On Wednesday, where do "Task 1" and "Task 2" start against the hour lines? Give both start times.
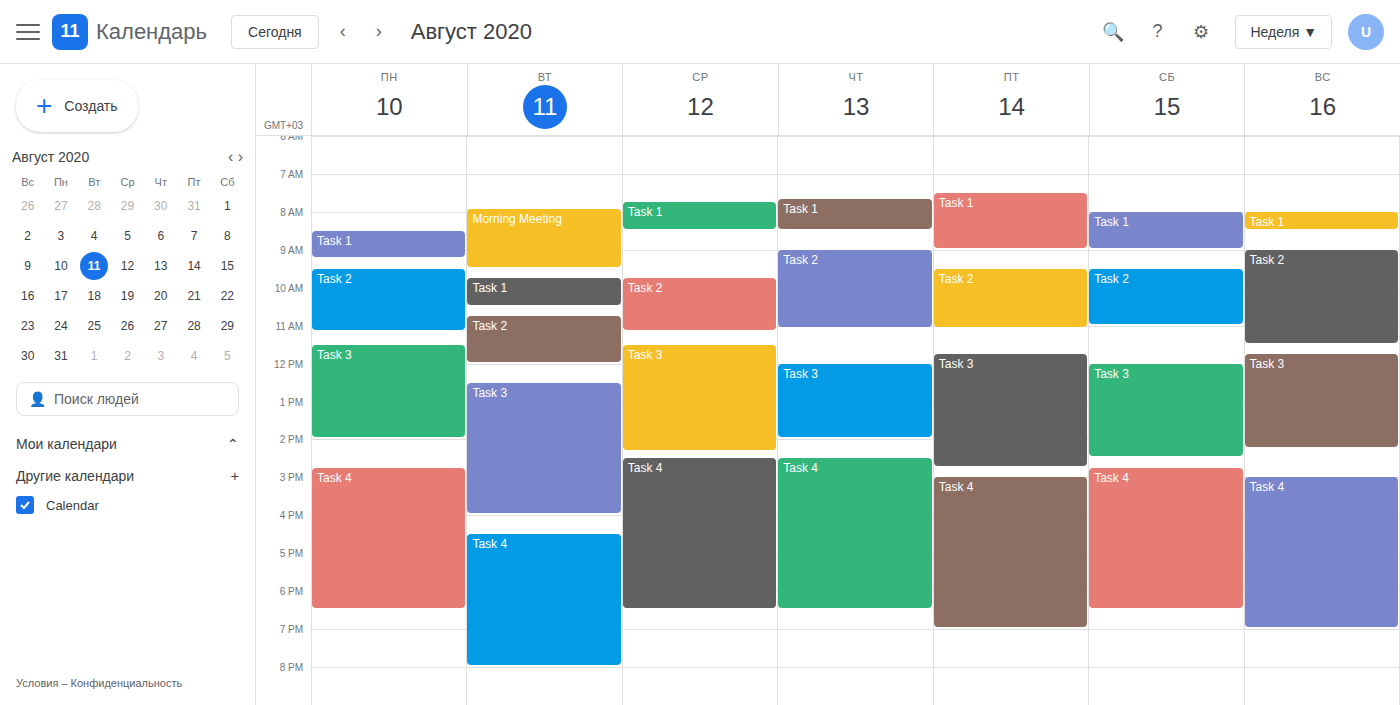
"Task 1": 7:45 AM, neither: three quarters of the way from the 7 AM line to the 8 AM line. "Task 2": 9:45 AM, neither: three quarters of the way from the 9 AM line to the 10 AM line.